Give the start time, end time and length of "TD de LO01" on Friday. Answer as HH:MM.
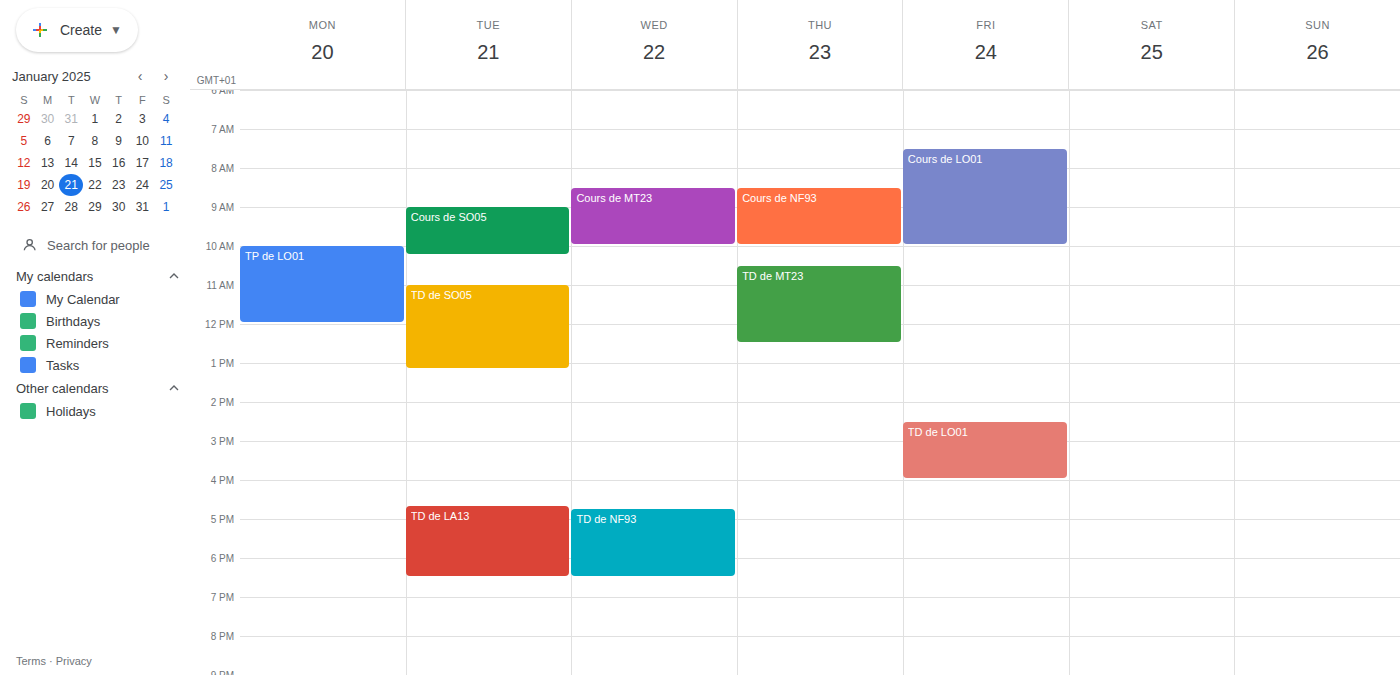
14:30 to 16:00, 1 hour 30 minutes